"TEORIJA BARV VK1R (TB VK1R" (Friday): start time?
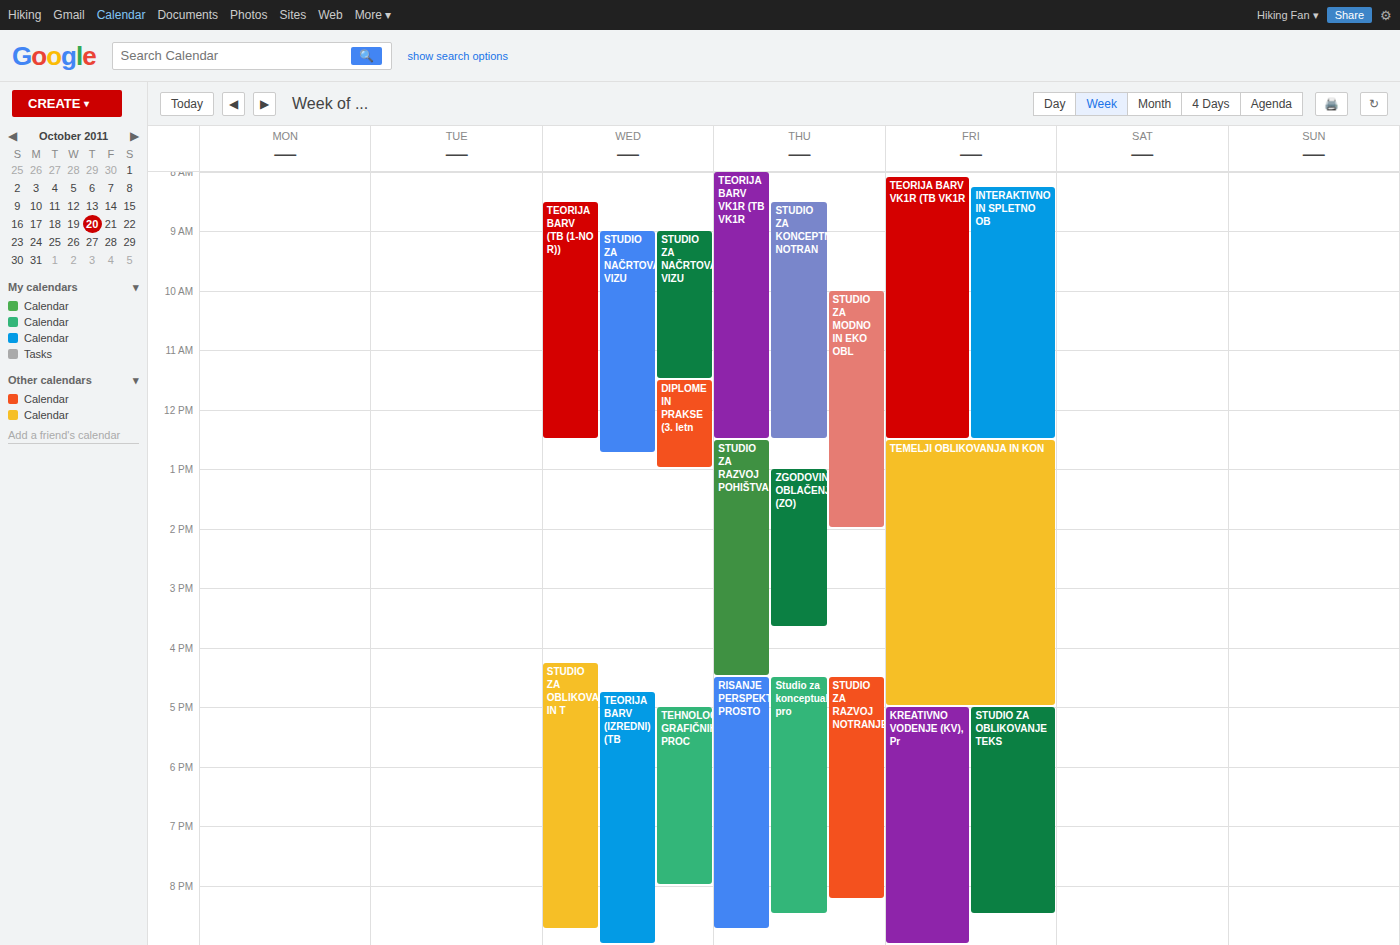
8:05 AM